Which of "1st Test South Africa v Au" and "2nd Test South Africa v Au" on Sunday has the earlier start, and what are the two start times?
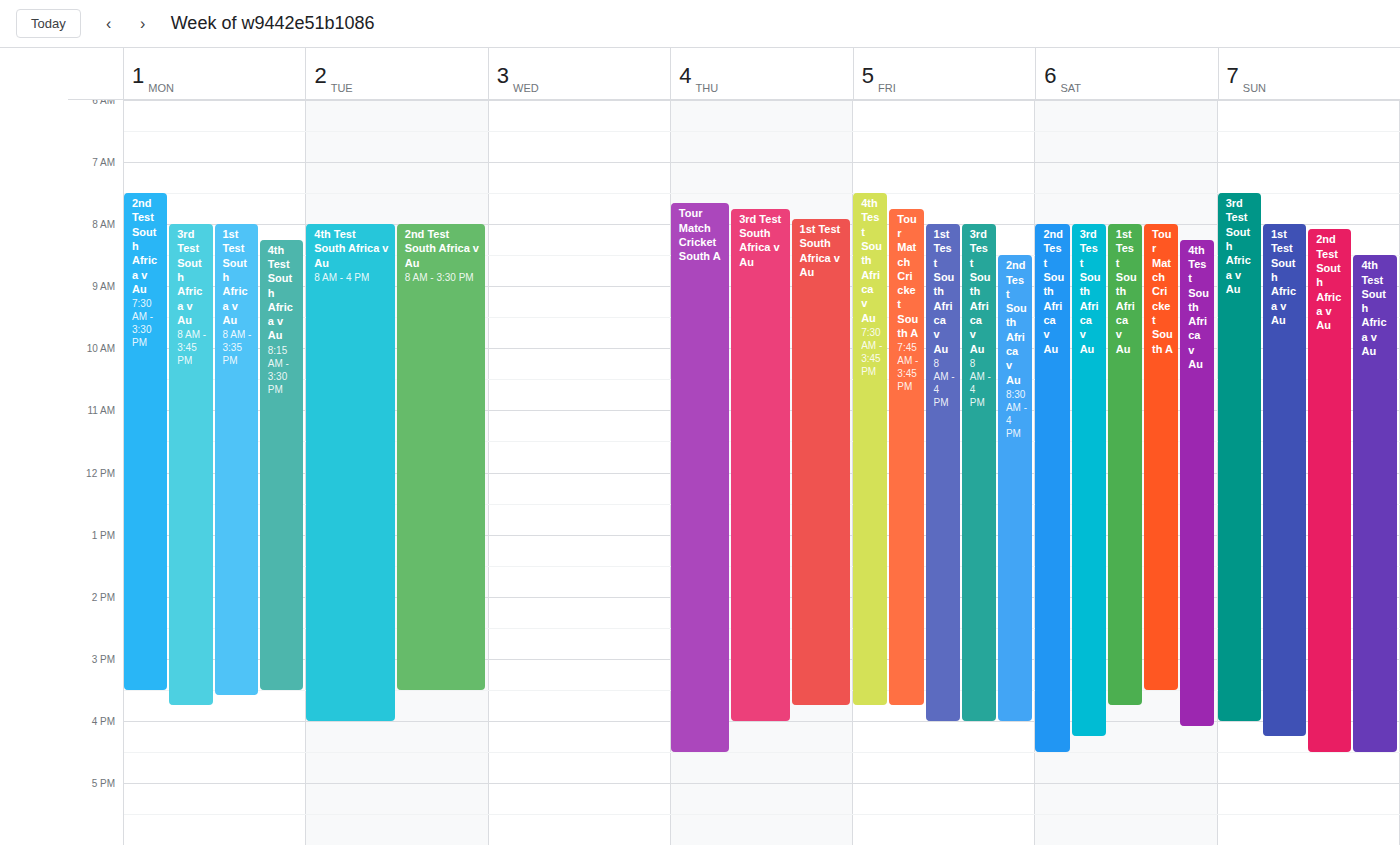
"1st Test South Africa v Au" 8:00 AM; "2nd Test South Africa v Au" 8:05 AM.